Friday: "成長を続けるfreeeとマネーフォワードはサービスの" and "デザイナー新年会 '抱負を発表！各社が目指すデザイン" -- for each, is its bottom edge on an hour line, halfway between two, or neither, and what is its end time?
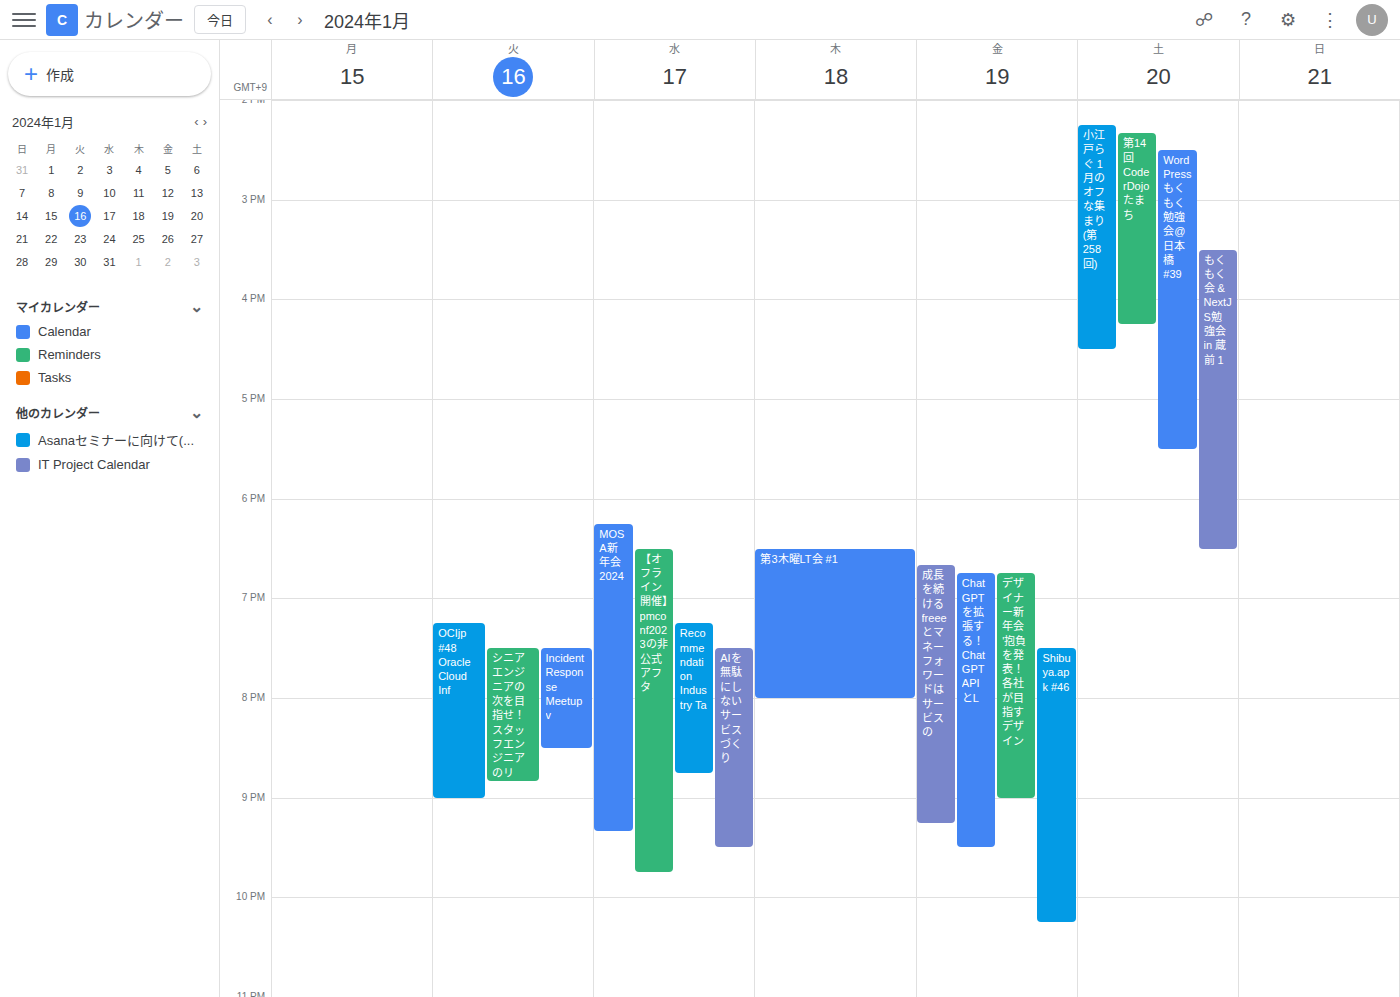
"成長を続けるfreeeとマネーフォワードはサービスの": 9:15 PM, neither: a quarter of the way from the 9 PM line to the 10 PM line. "デザイナー新年会 '抱負を発表！各社が目指すデザイン": 9:00 PM, exactly on the 9 PM line.